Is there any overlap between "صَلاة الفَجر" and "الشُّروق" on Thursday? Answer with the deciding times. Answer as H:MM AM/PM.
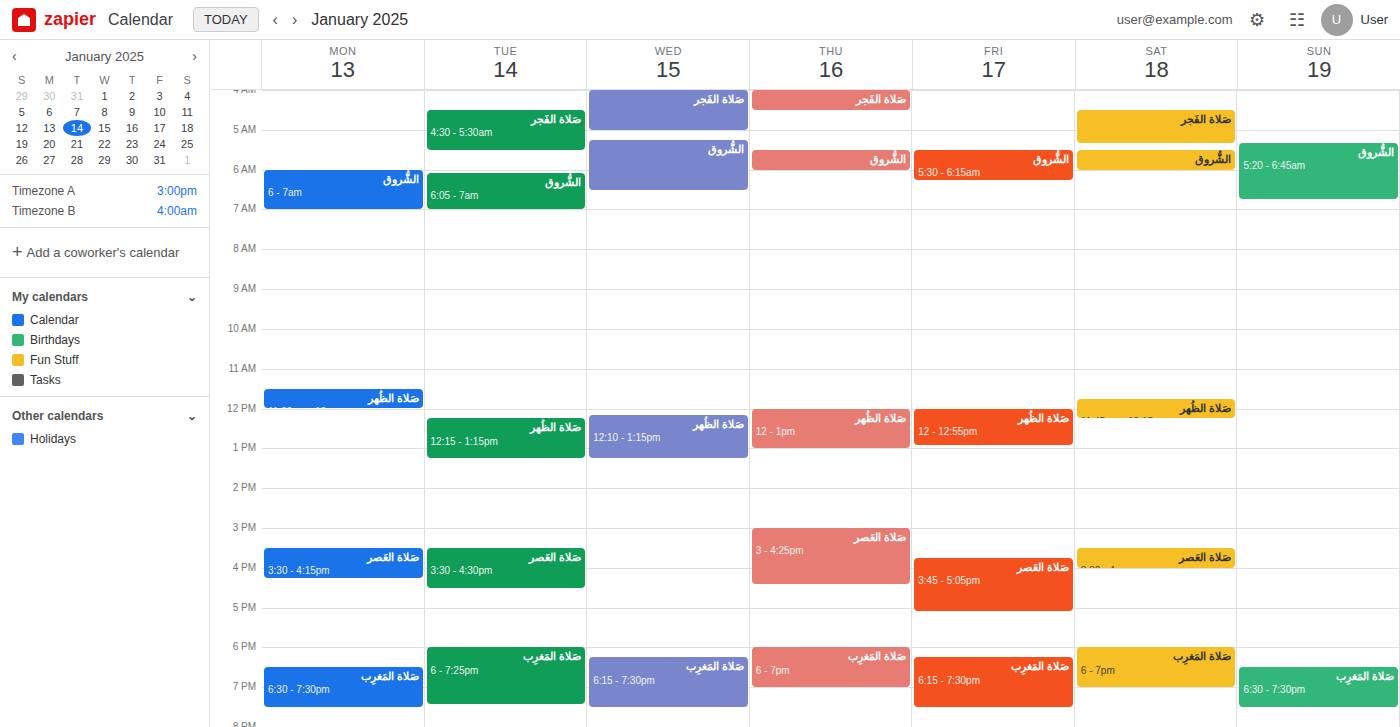
"صَلاة الفَجر" ends at 4:30 AM and "الشُّروق" starts at 5:30 AM -- no overlap.